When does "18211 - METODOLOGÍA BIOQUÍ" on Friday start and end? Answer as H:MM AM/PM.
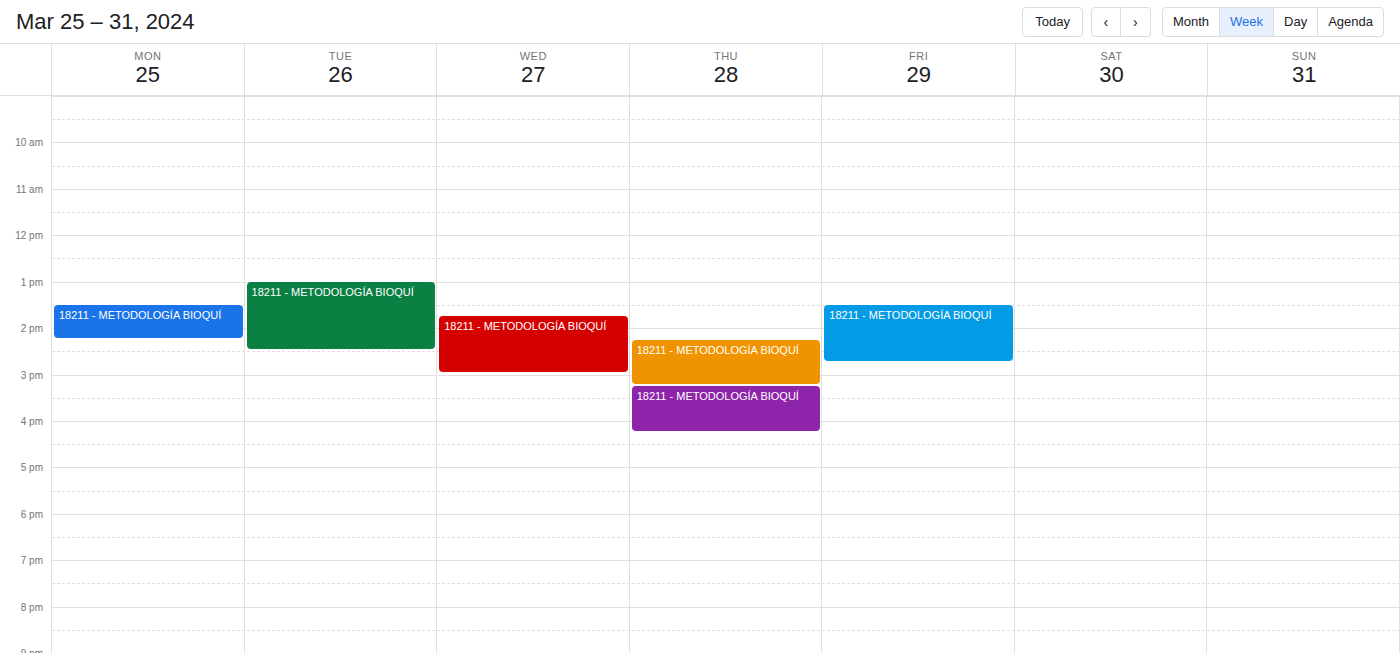
1:30 PM to 2:45 PM